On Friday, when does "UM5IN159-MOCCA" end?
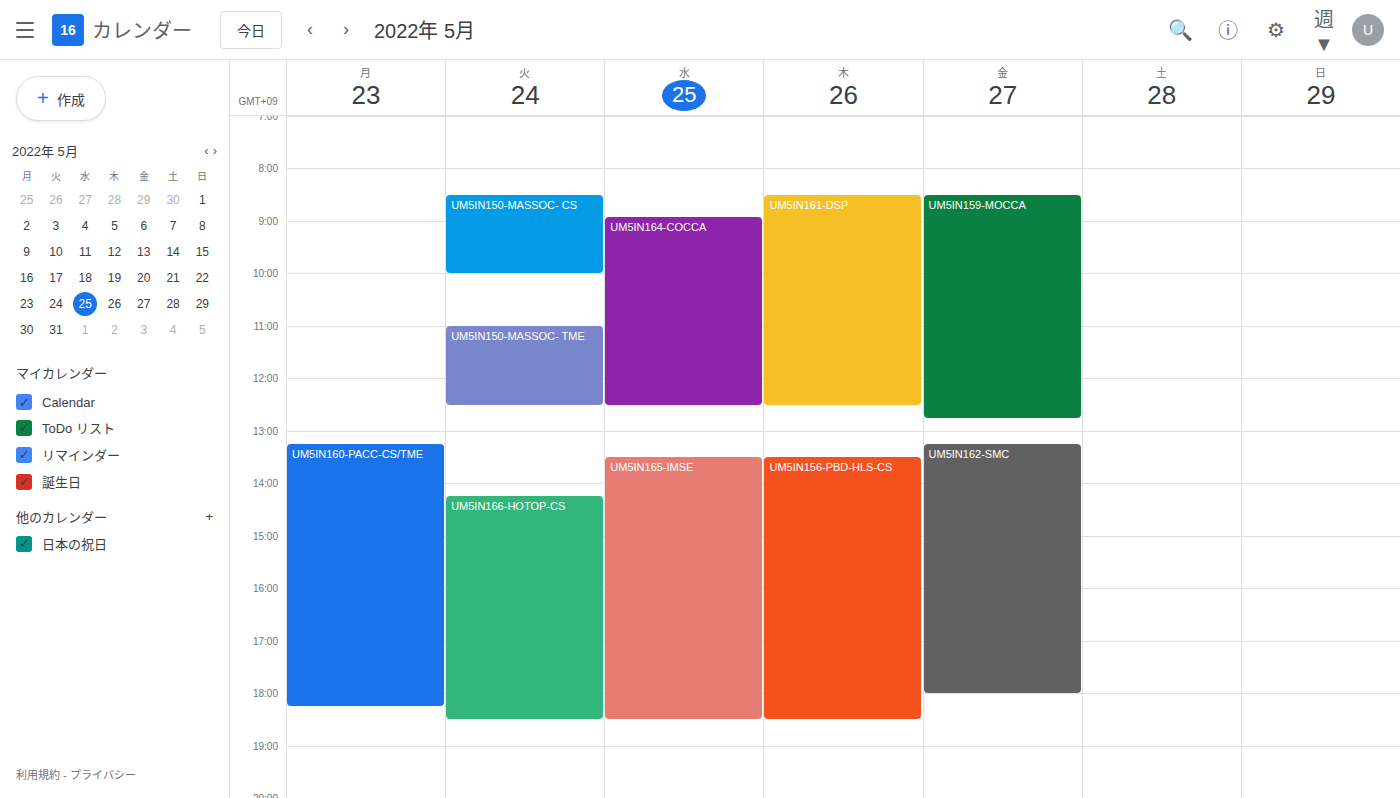
12:45